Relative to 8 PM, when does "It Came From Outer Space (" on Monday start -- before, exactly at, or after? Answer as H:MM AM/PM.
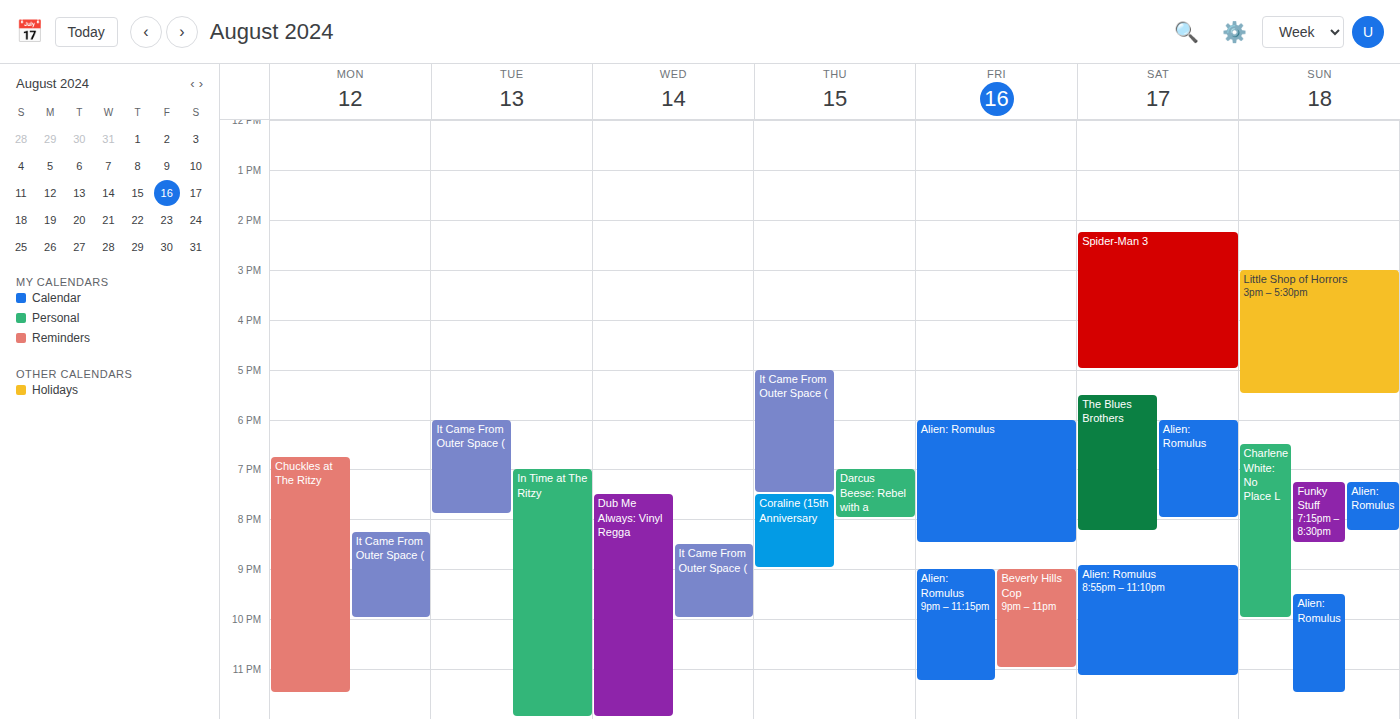
8:15 PM -- after 8 PM, 15 minutes below the 8 PM line.